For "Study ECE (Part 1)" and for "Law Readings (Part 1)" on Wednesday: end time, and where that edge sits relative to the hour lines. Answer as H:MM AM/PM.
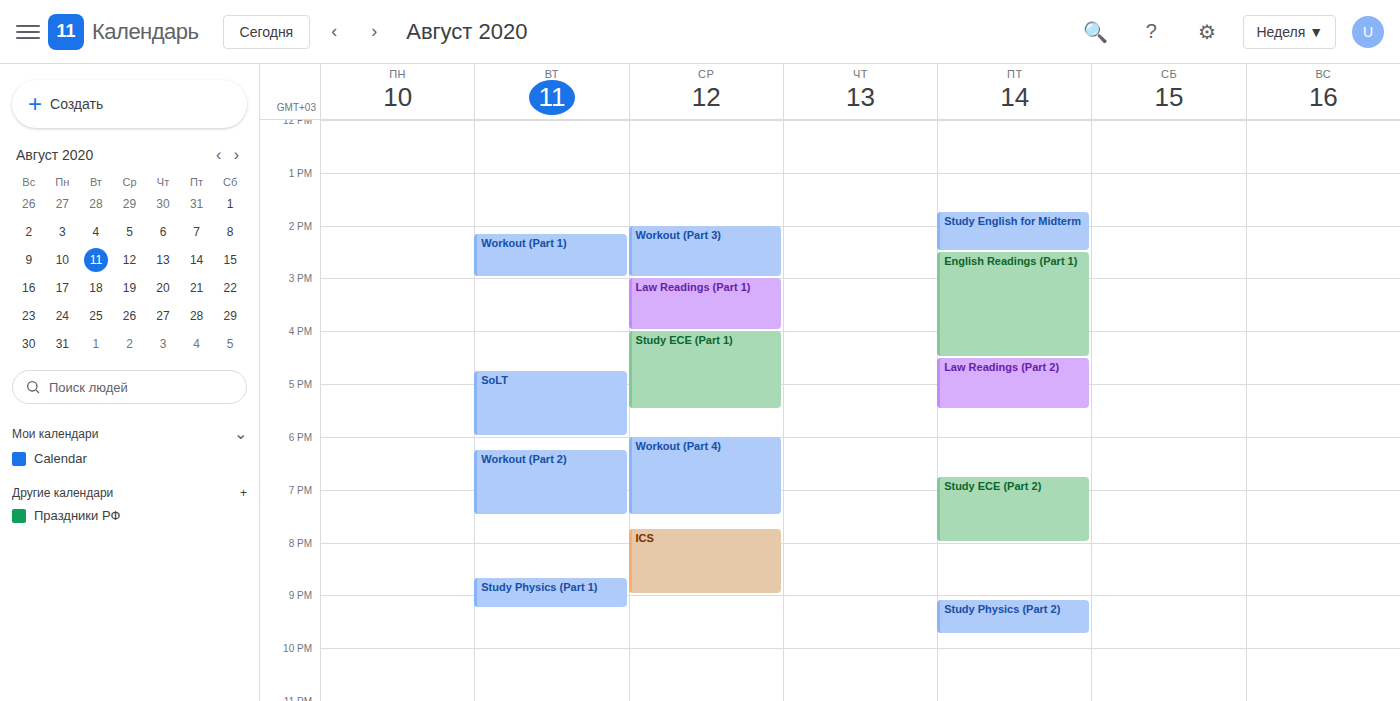
"Study ECE (Part 1)": 5:30 PM, halfway between the 5 PM and 6 PM lines. "Law Readings (Part 1)": 4:00 PM, exactly on the 4 PM line.